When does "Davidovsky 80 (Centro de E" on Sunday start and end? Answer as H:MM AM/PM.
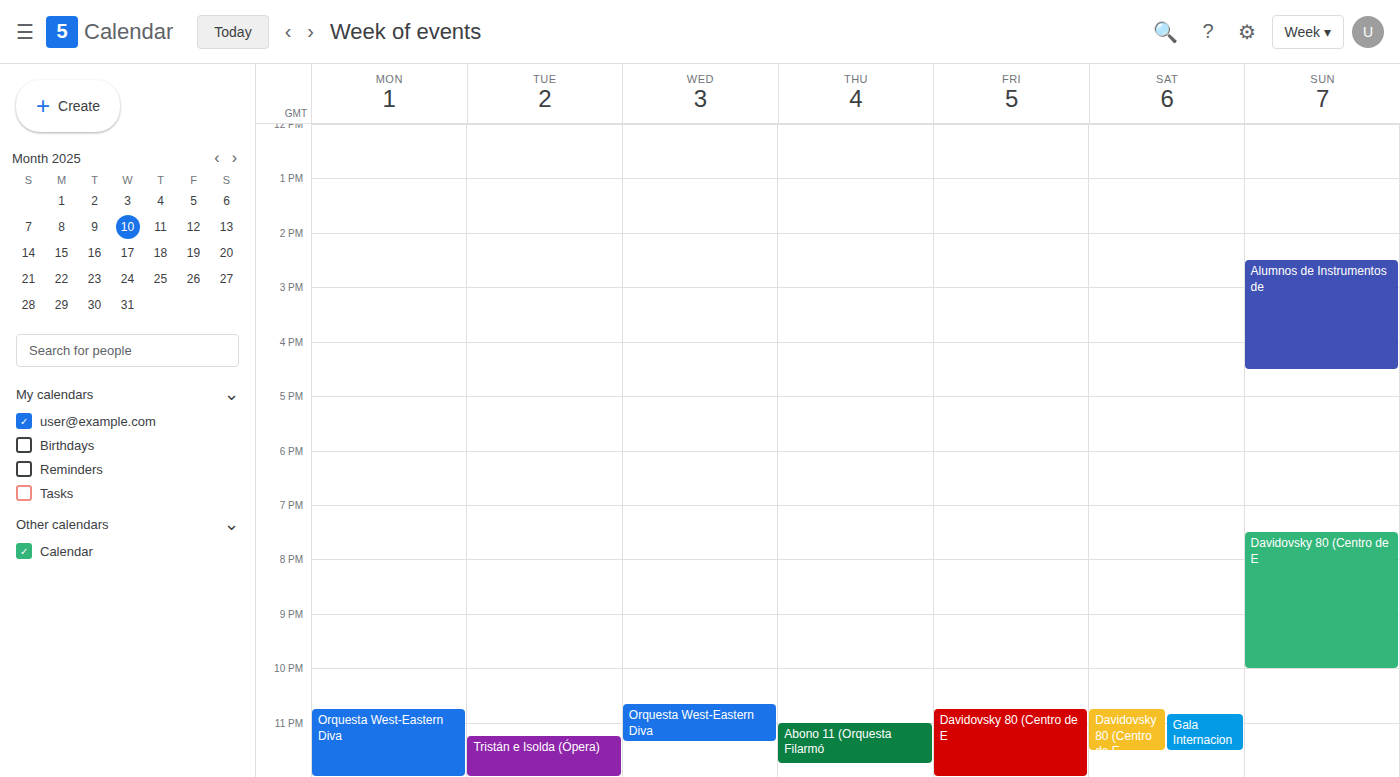
7:30 PM to 10:00 PM